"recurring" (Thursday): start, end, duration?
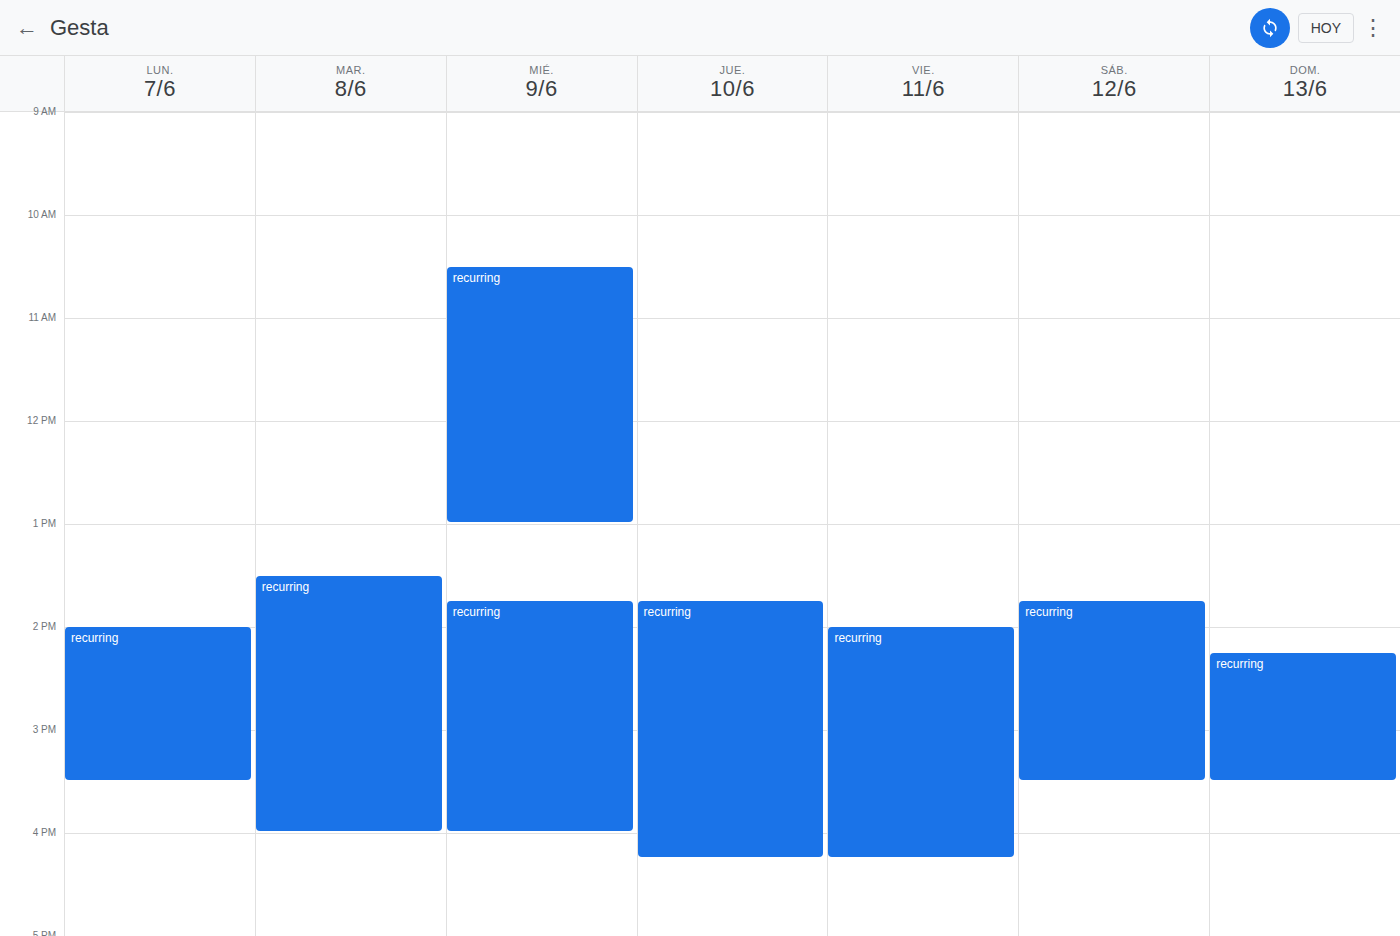
1:45 PM to 4:15 PM, 2 hours 30 minutes